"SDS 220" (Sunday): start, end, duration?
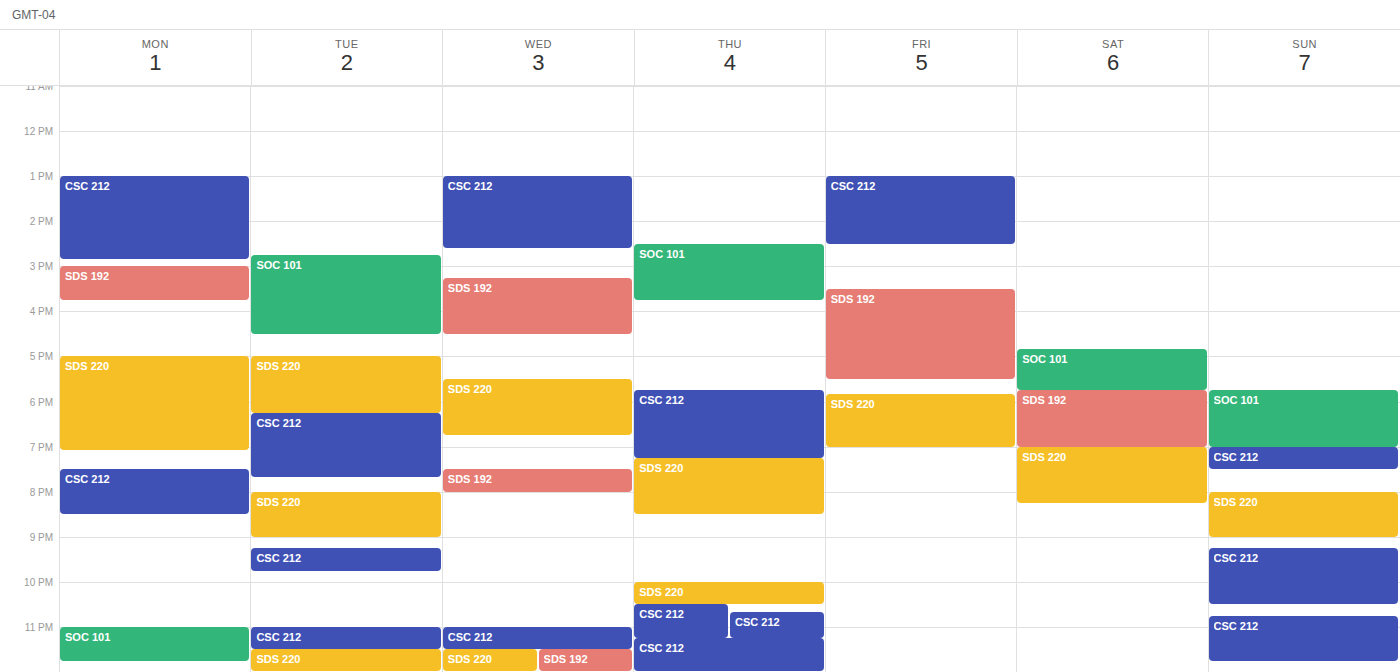
8:00 PM to 9:00 PM, 1 hour